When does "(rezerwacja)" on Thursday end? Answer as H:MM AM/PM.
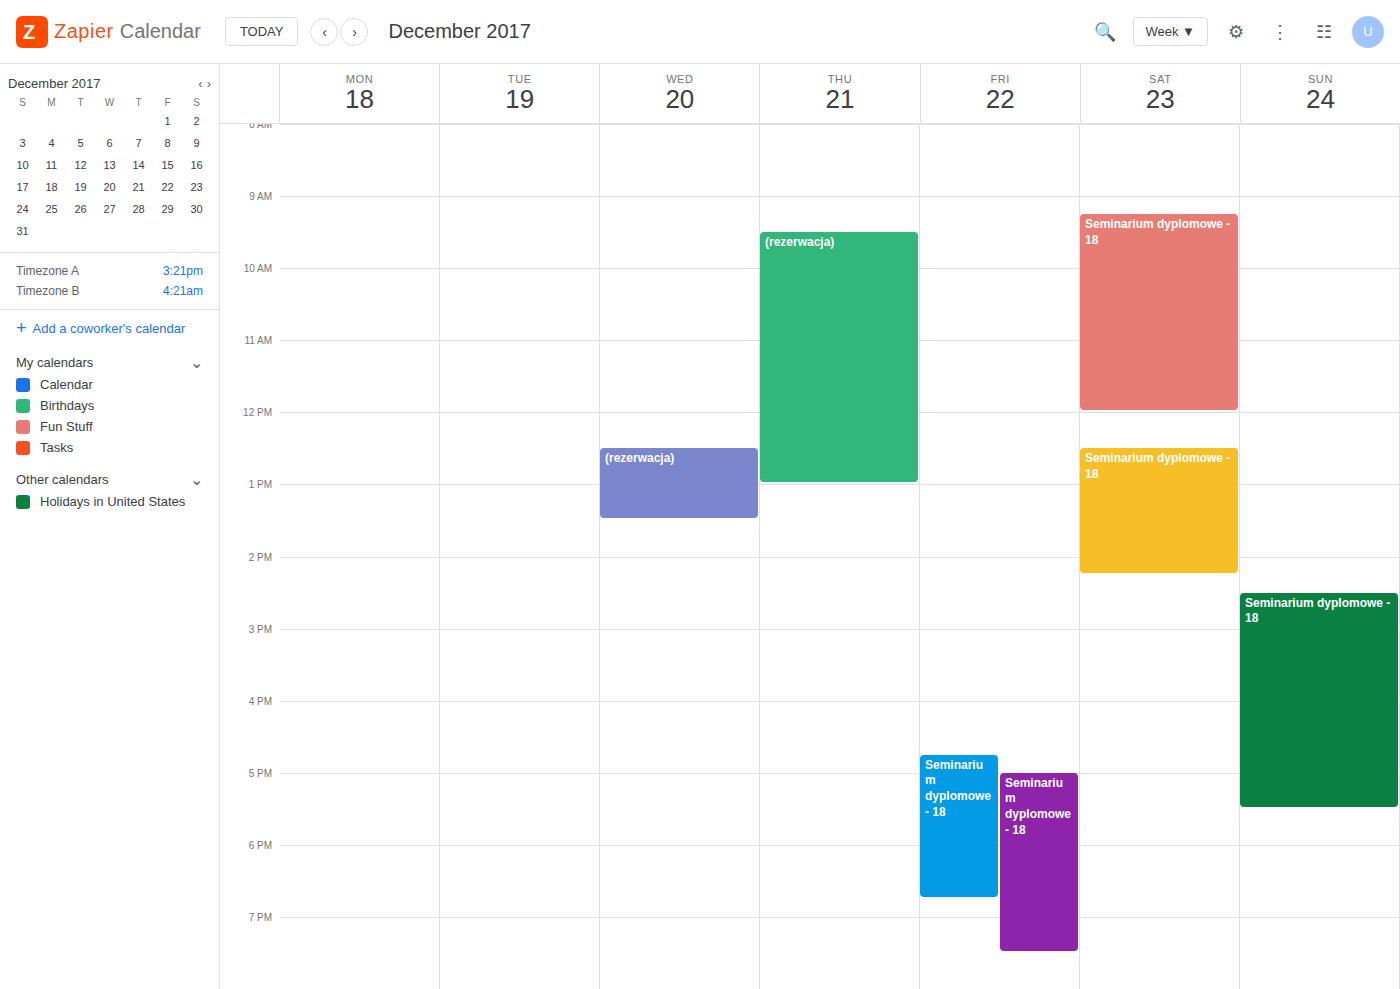
1:00 PM